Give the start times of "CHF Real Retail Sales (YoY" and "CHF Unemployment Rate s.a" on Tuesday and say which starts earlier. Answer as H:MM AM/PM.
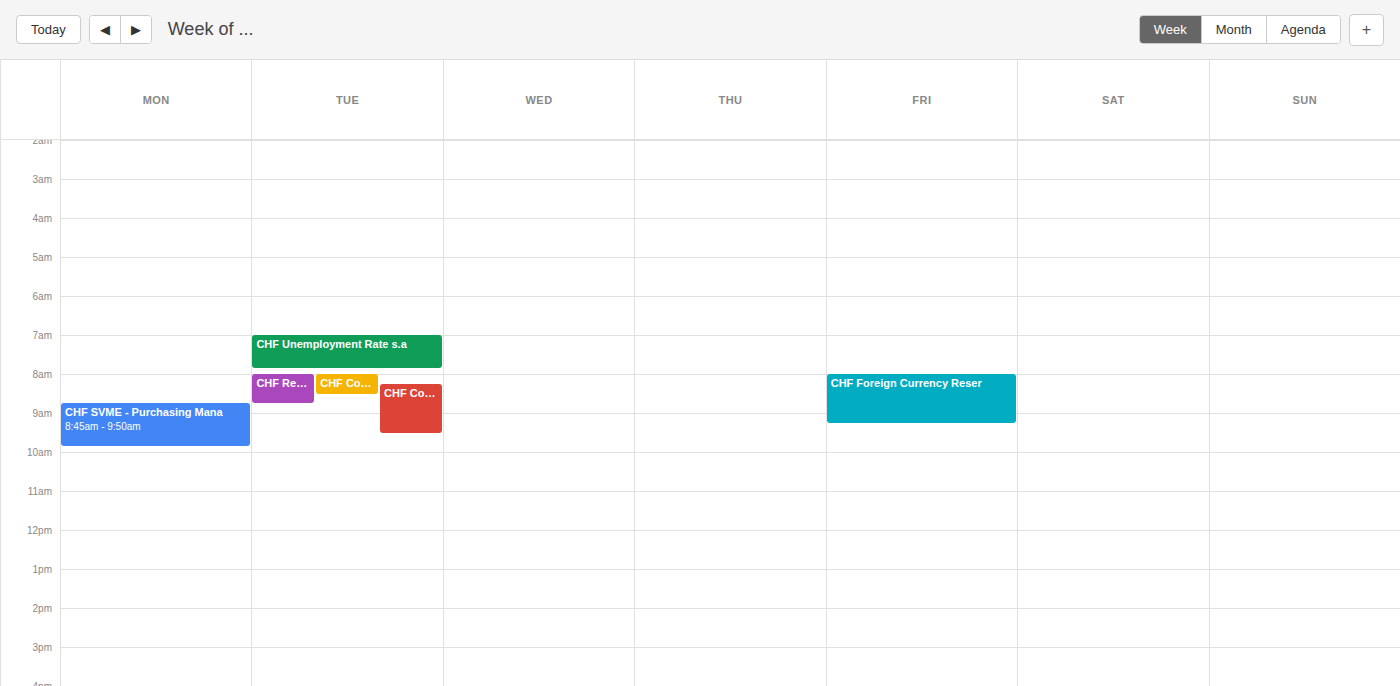
"CHF Unemployment Rate s.a" 7:00 AM; "CHF Real Retail Sales (YoY" 8:00 AM.